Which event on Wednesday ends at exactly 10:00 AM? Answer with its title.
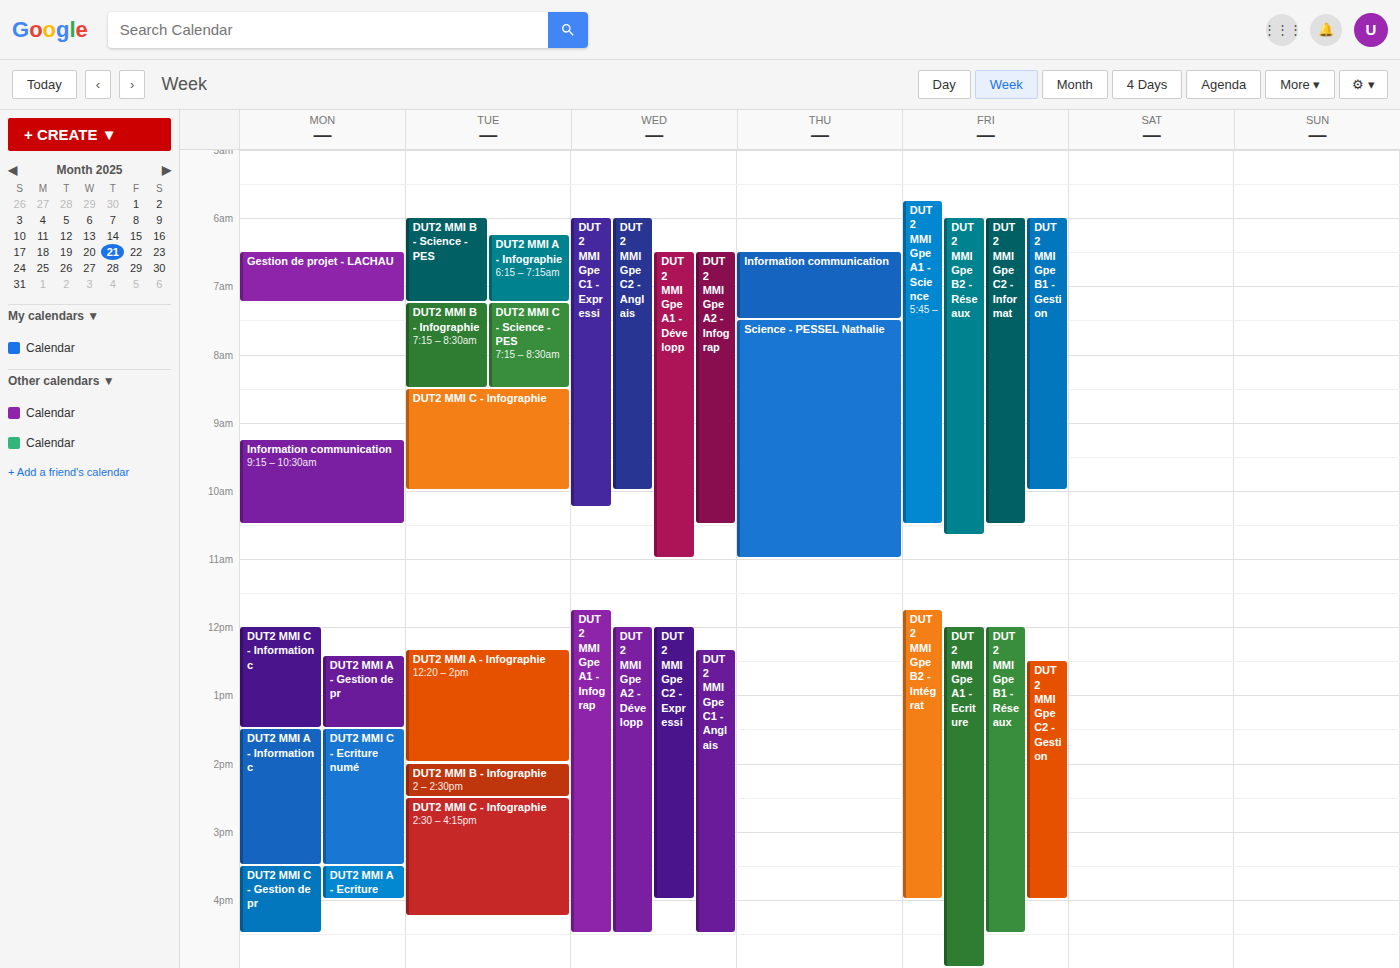
"DUT2 MMI Gpe C2 - Anglais"